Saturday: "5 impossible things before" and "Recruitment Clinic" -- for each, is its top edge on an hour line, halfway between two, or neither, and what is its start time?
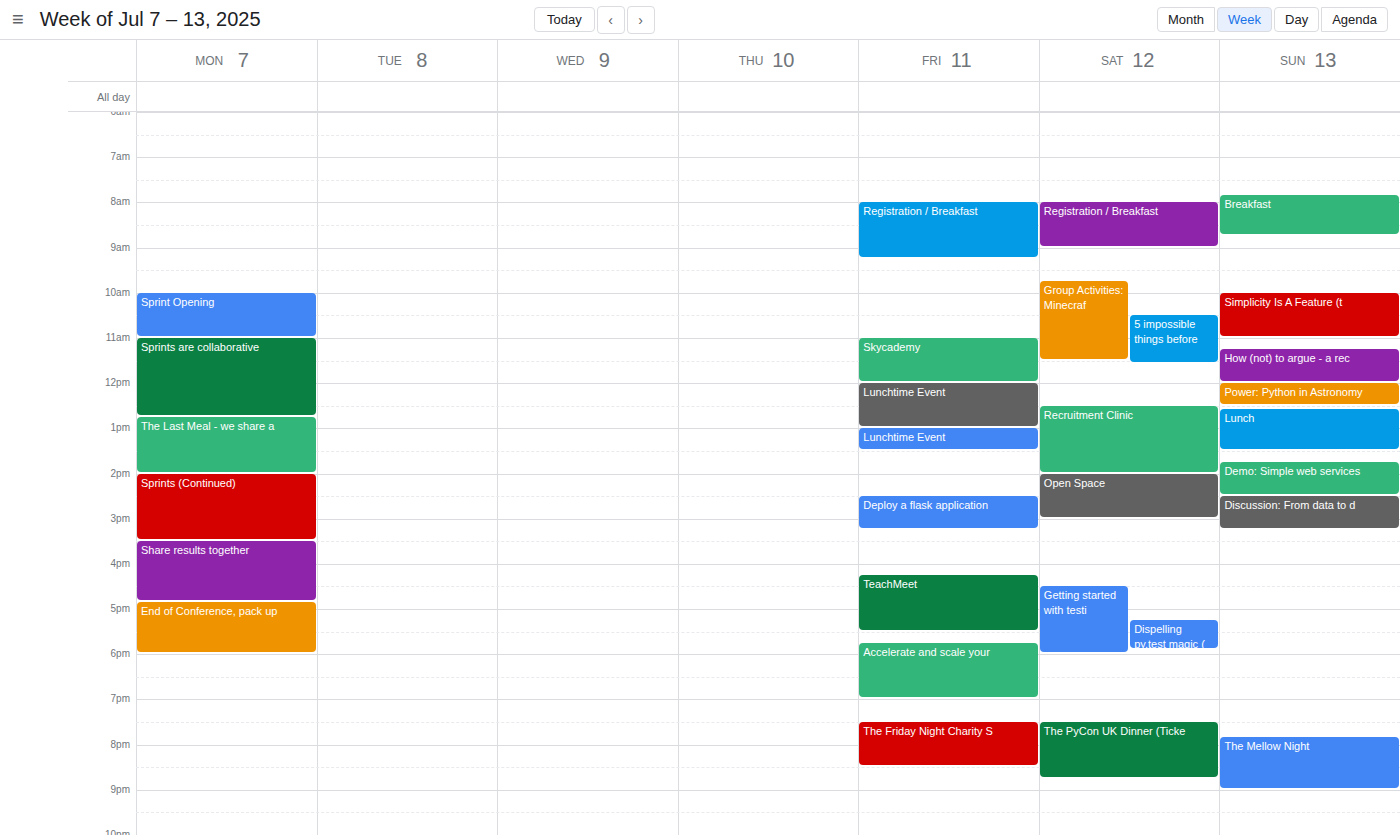
"5 impossible things before": 10:30 AM, halfway between the 10 AM and 11 AM lines. "Recruitment Clinic": 12:30 PM, halfway between the 12 PM and 1 PM lines.